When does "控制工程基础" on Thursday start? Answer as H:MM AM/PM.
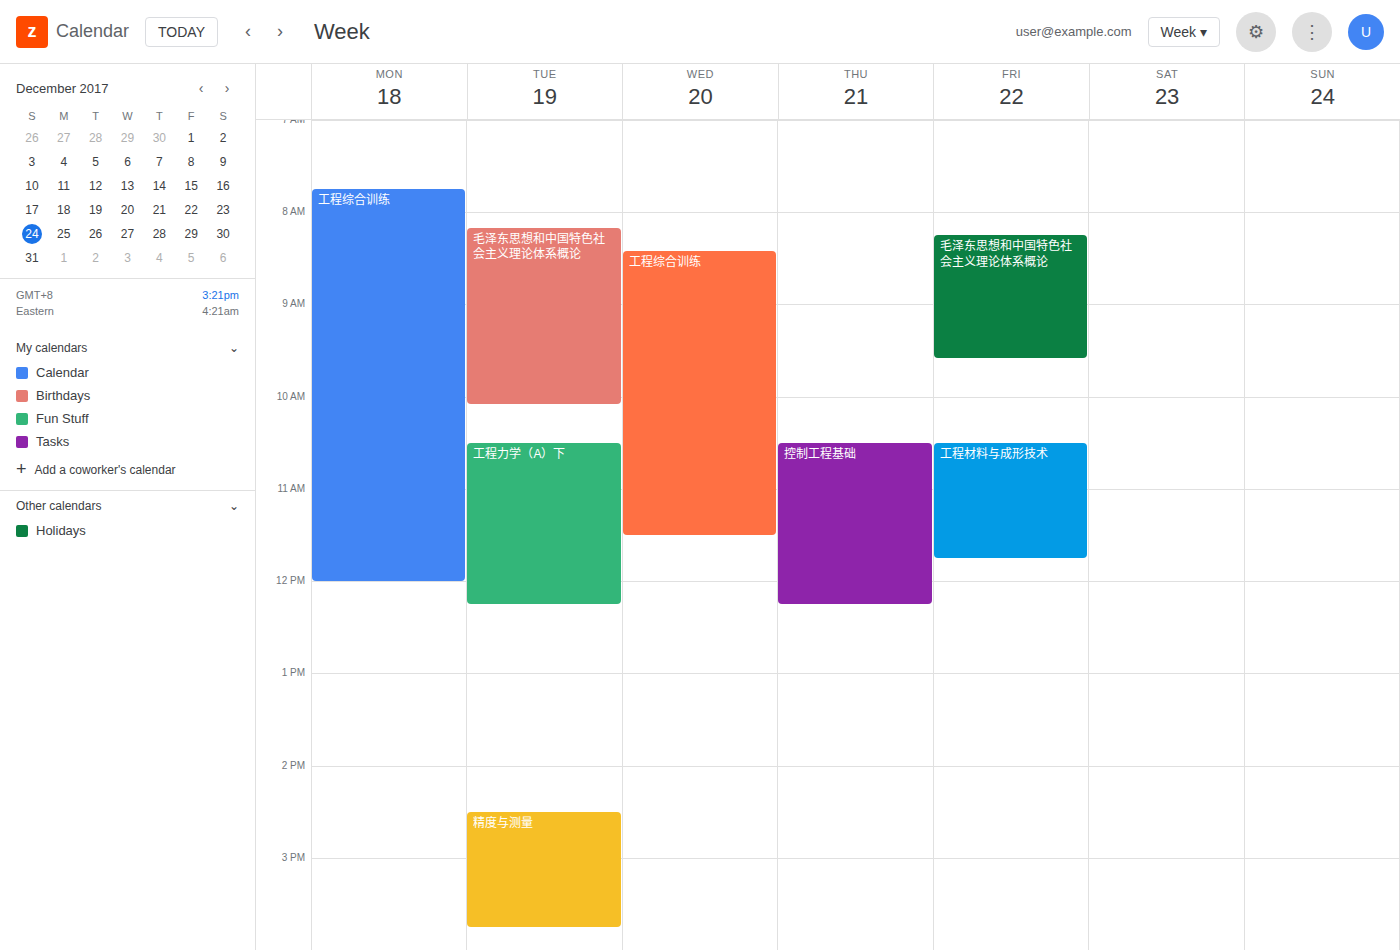
10:30 AM